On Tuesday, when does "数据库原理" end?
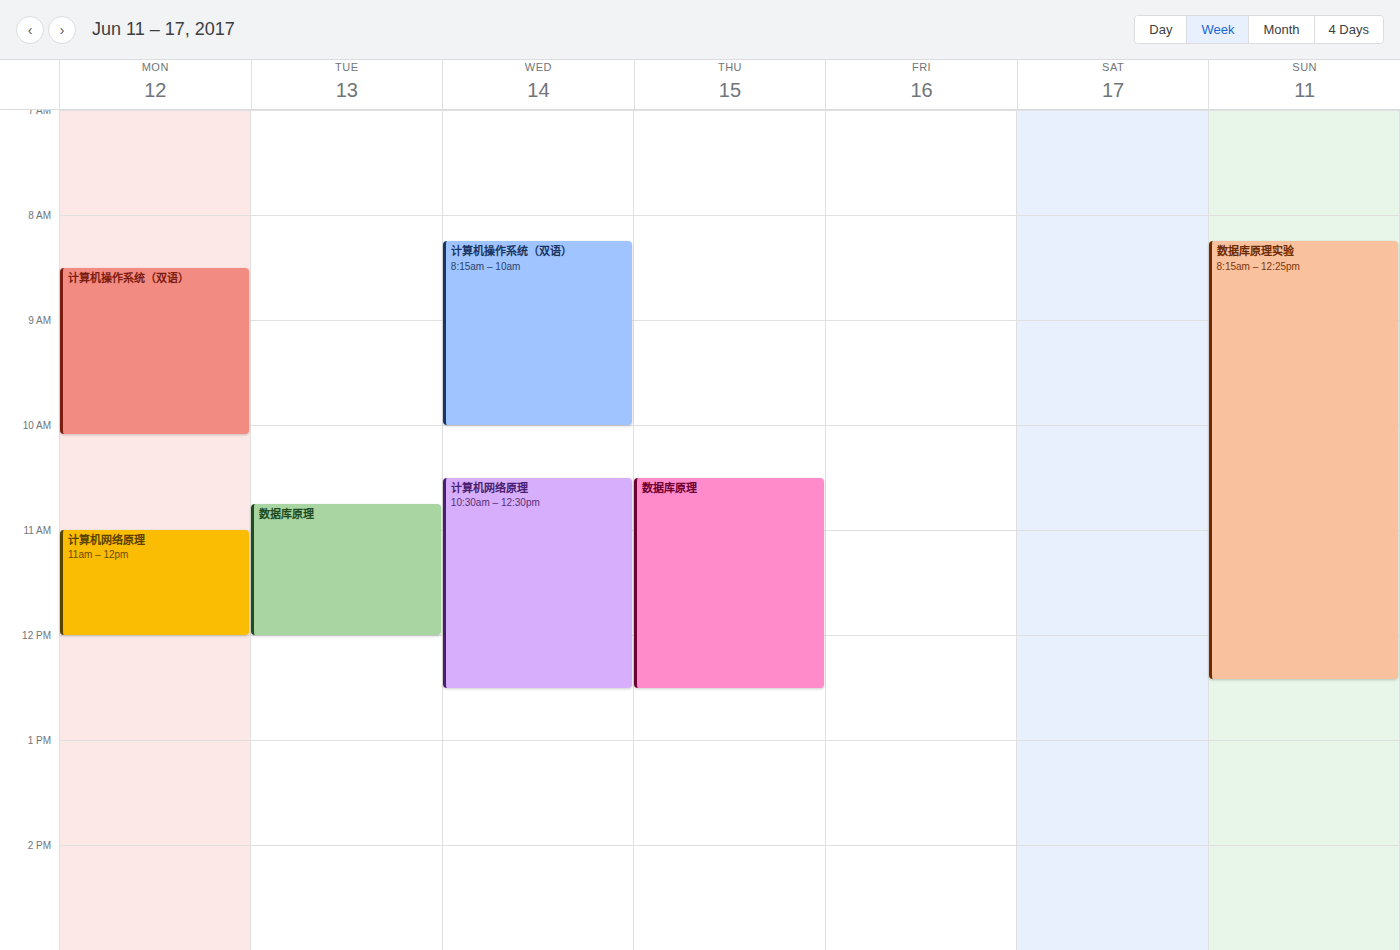
12:00 PM